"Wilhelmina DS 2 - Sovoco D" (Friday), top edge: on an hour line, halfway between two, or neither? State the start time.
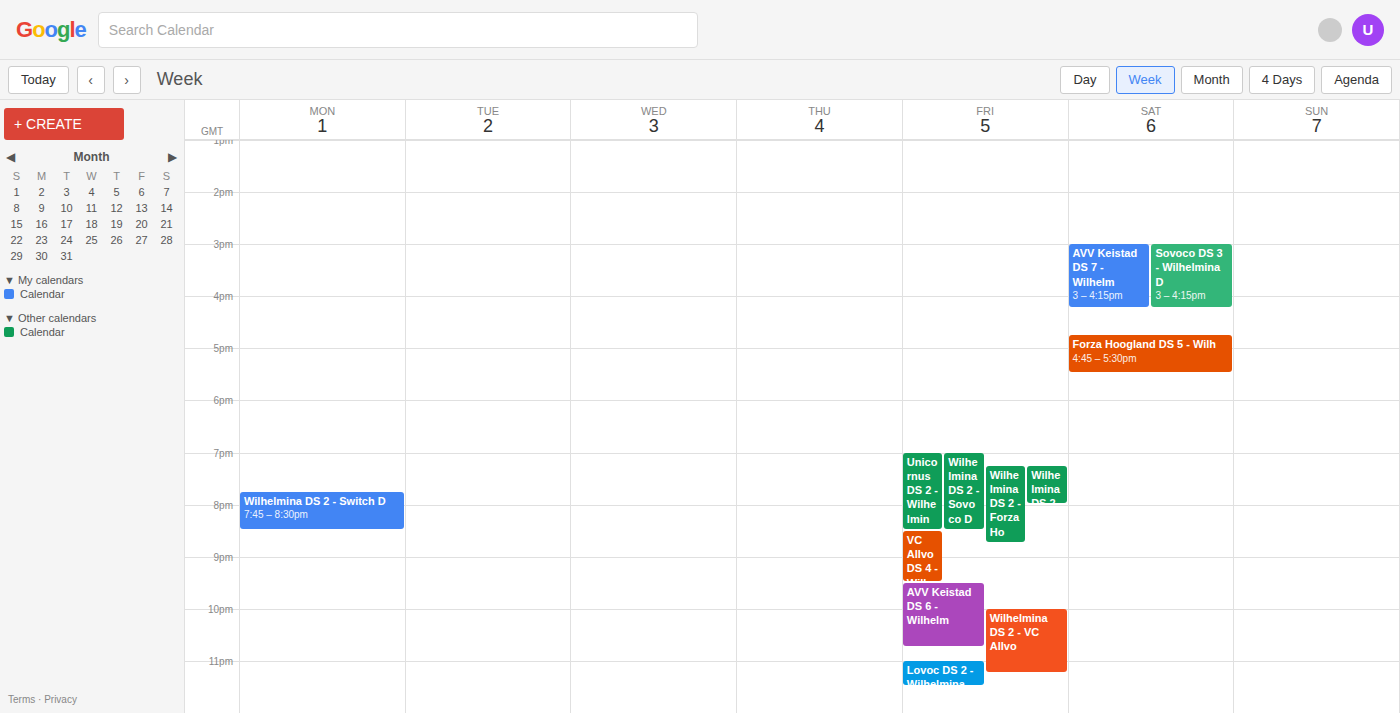
7:00 PM -- exactly on the 7 PM line.